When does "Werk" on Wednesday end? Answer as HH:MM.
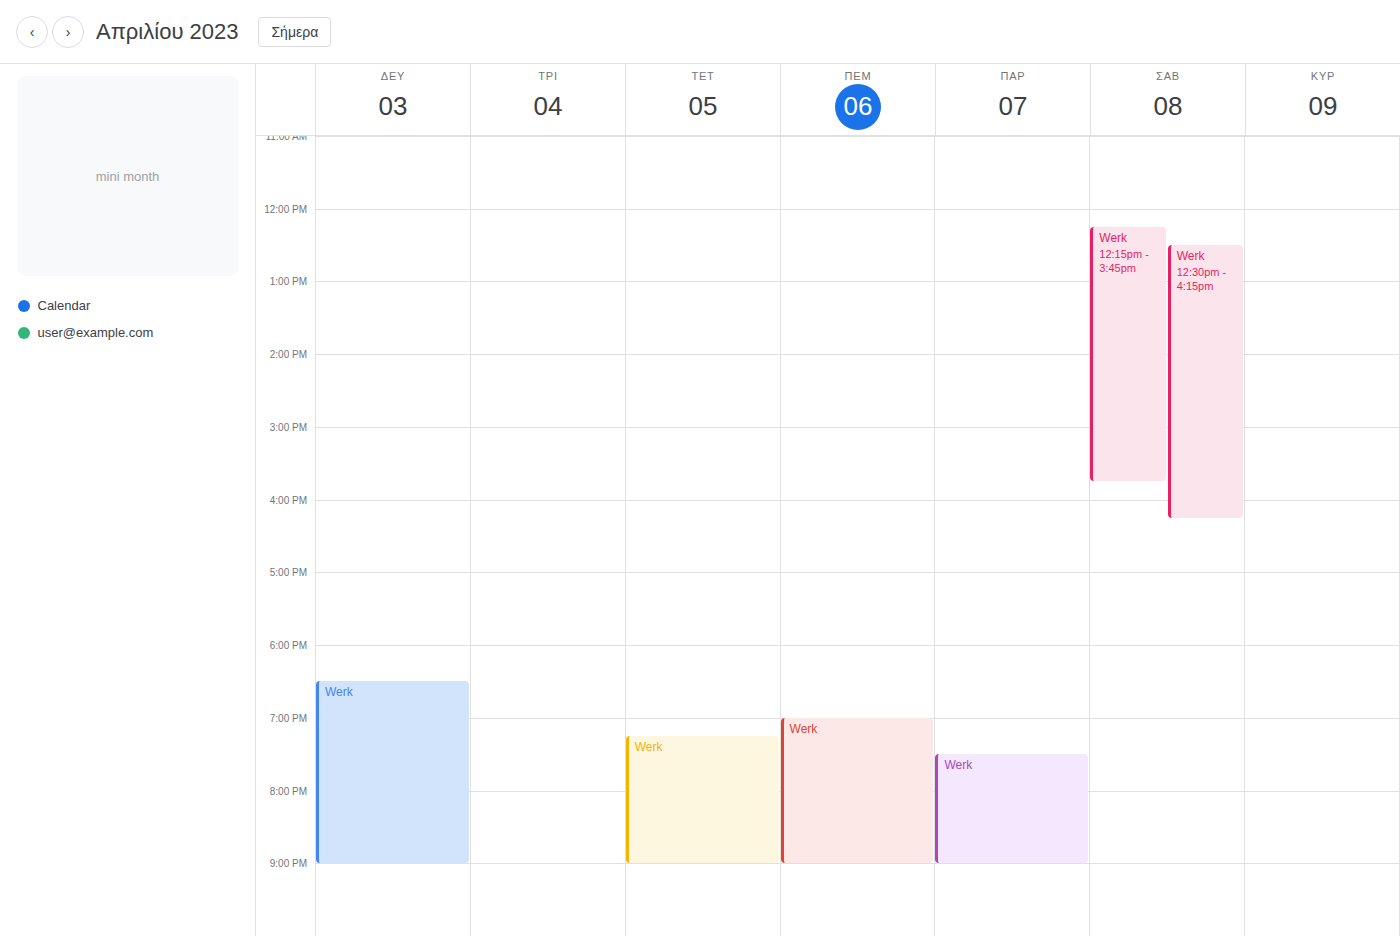
21:00